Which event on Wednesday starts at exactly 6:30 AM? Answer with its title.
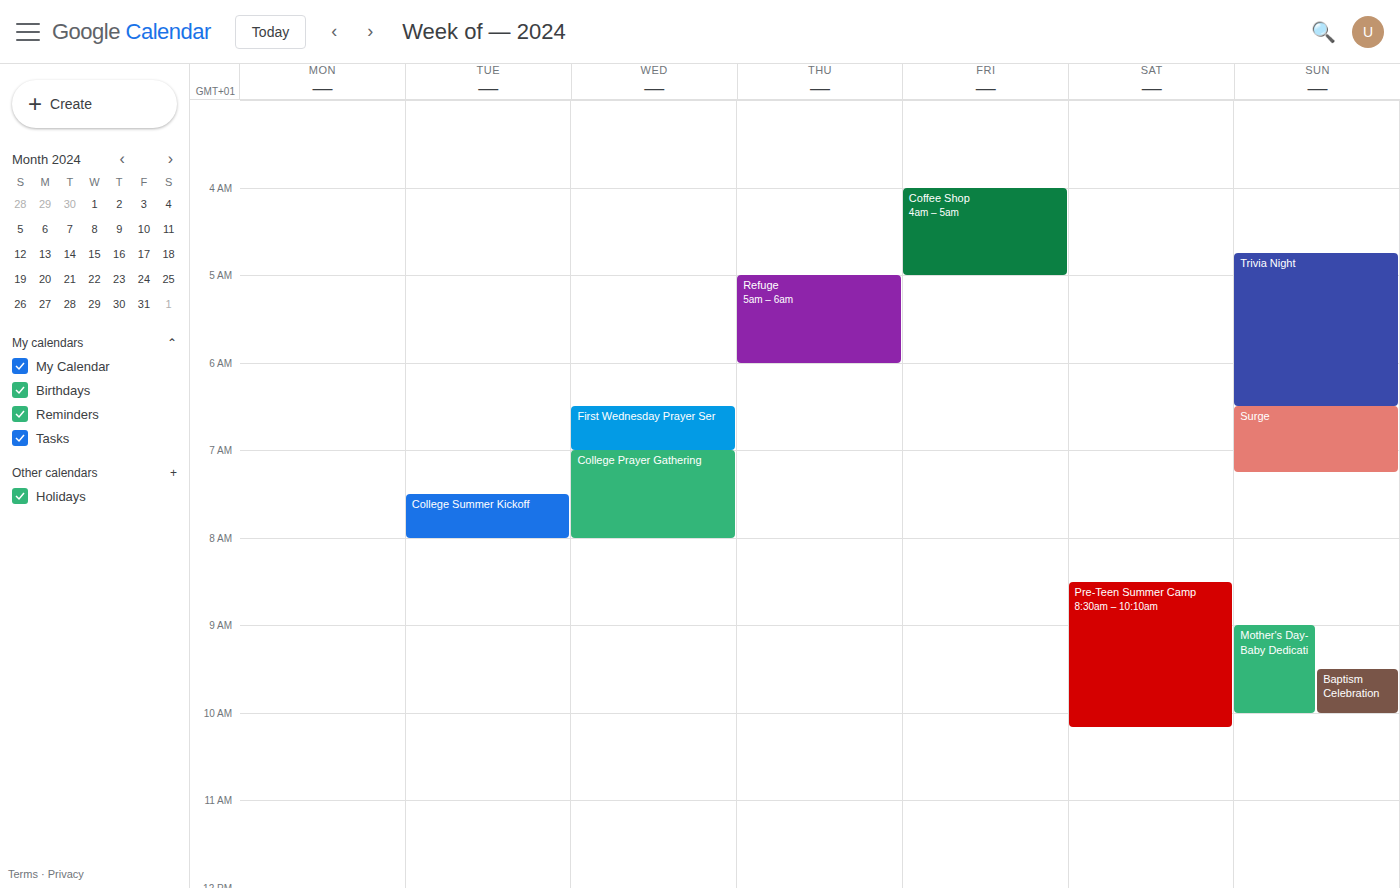
"First Wednesday Prayer Ser"